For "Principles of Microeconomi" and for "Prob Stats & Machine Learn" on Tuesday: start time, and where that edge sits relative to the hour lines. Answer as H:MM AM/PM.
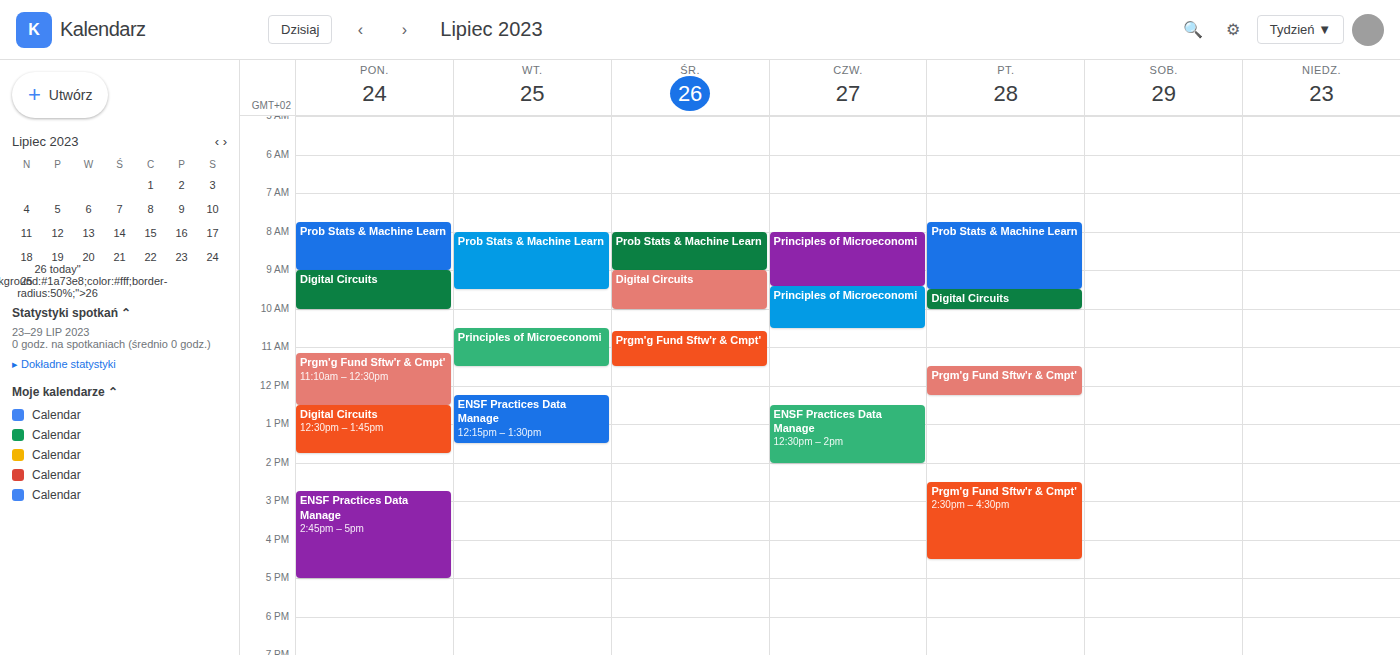
"Principles of Microeconomi": 10:30 AM, halfway between the 10 AM and 11 AM lines. "Prob Stats & Machine Learn": 8:00 AM, exactly on the 8 AM line.